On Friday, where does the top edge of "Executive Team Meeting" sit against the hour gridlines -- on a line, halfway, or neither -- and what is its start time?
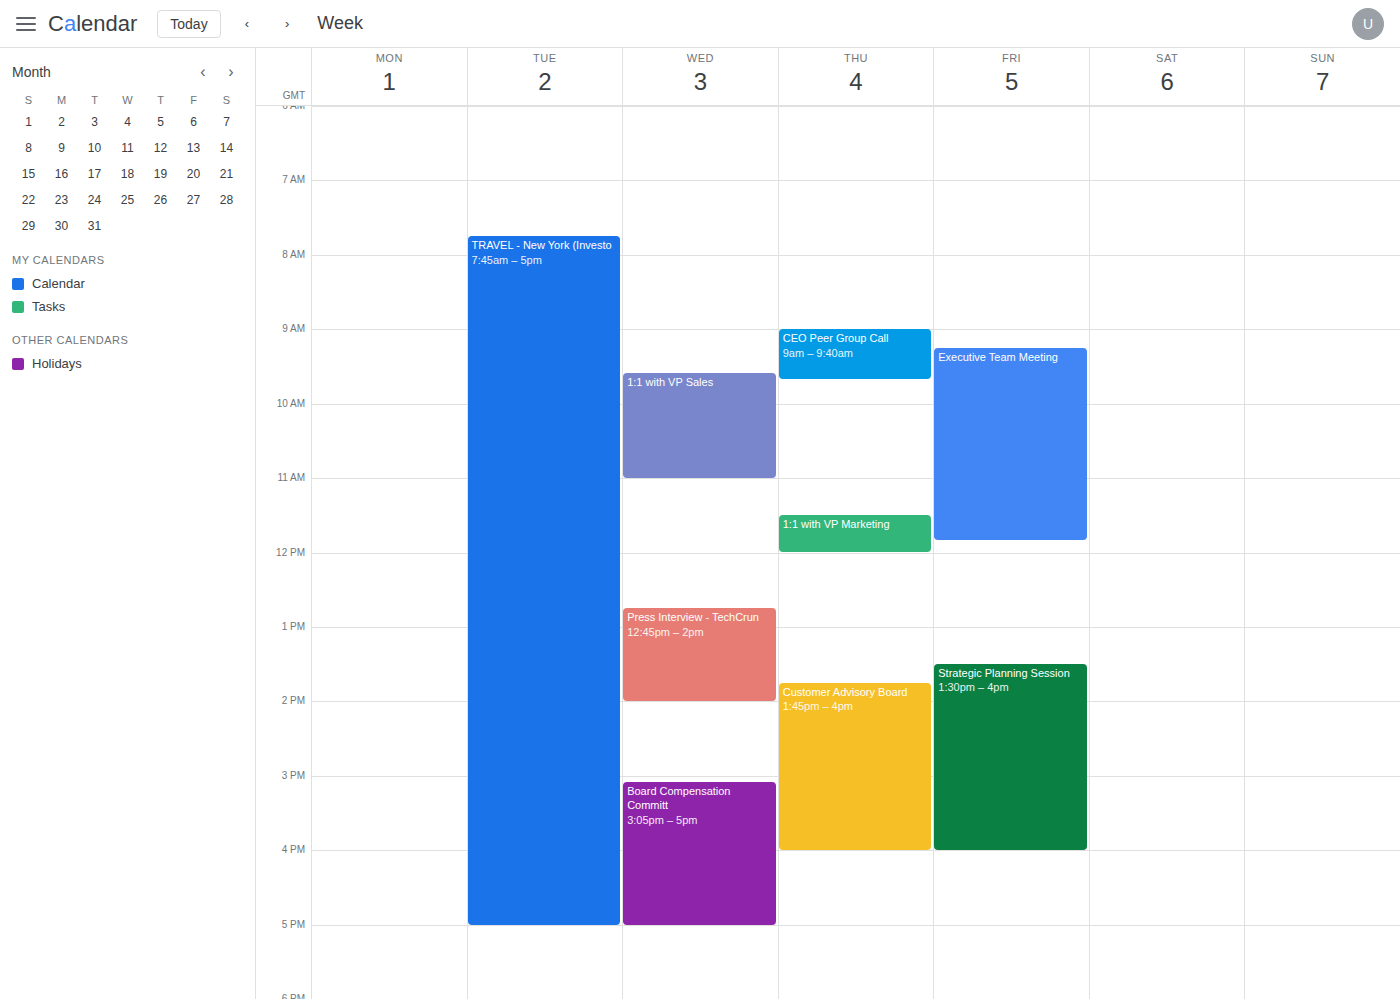
9:15 AM -- neither: a quarter of the way from the 9 AM line to the 10 AM line.